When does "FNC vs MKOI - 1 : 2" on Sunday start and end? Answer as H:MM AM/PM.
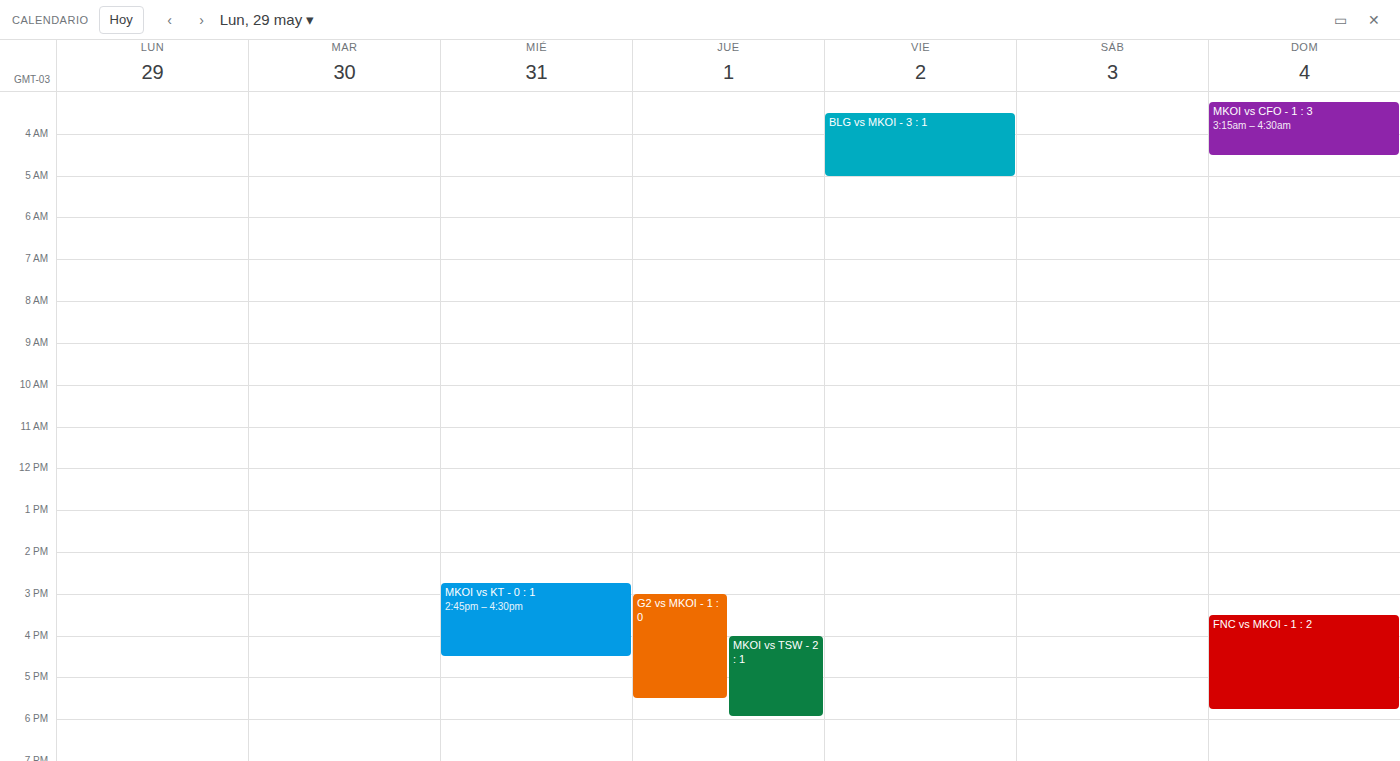
3:30 PM to 5:45 PM